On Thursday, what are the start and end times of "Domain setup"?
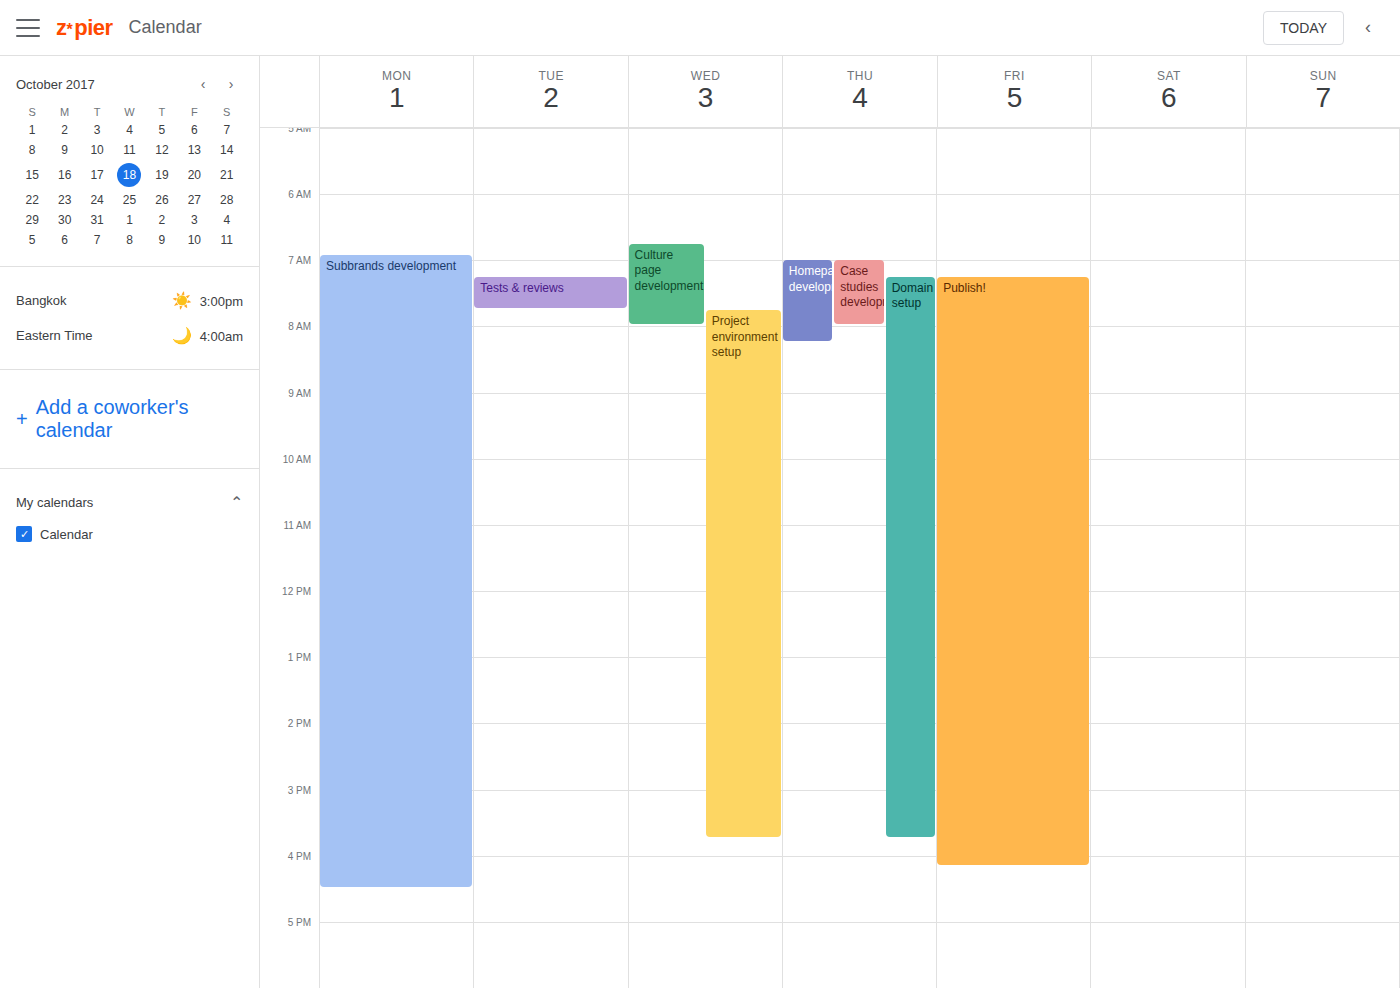
7:15 AM to 3:45 PM